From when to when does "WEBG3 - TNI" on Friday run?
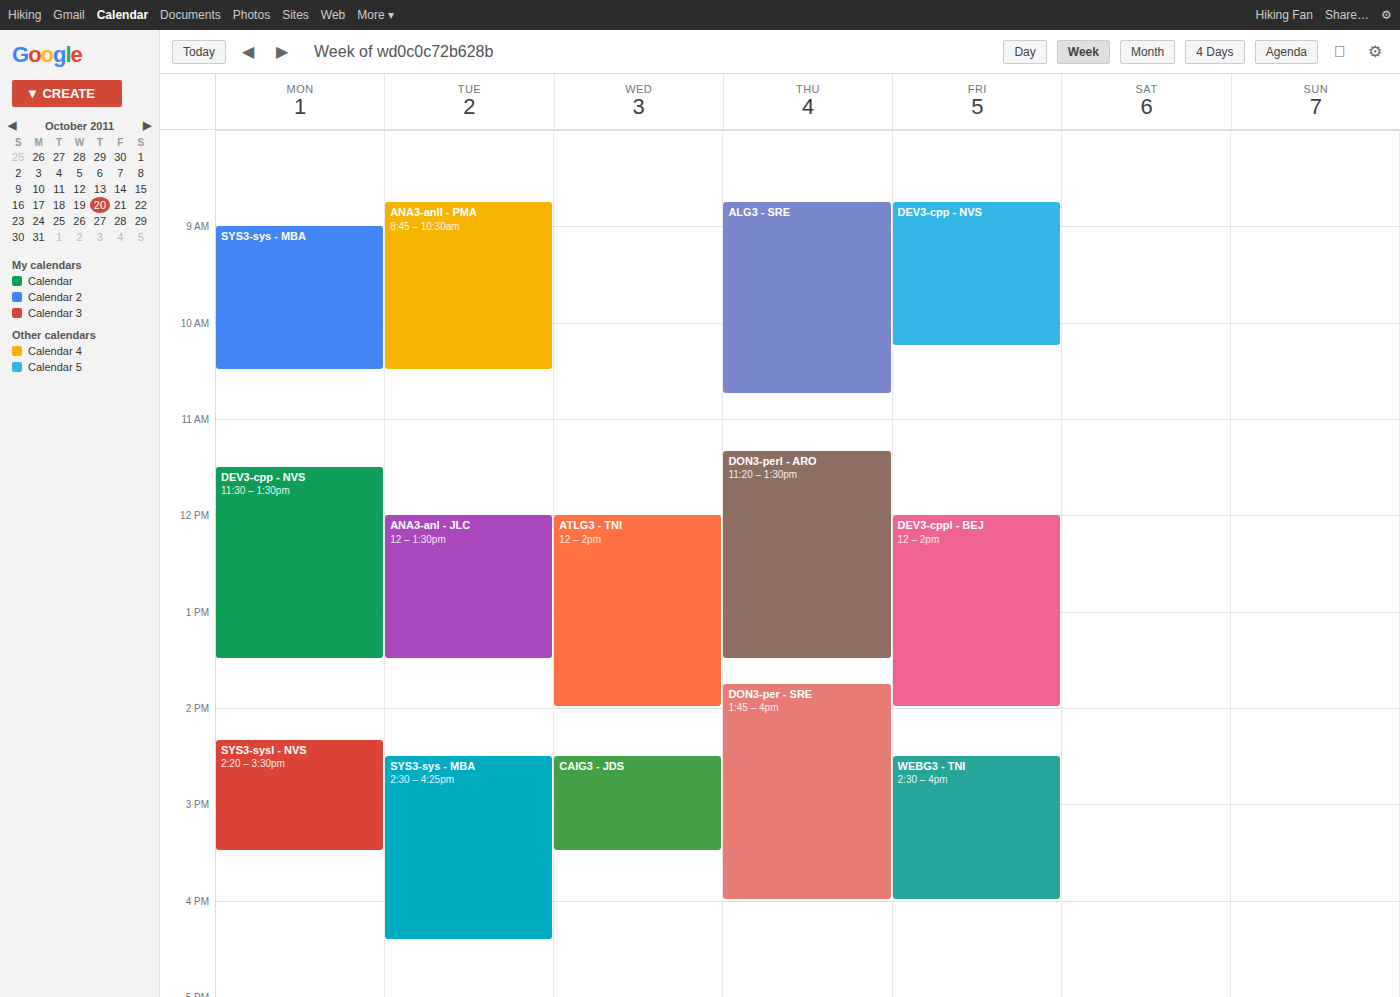
2:30 PM to 4:00 PM